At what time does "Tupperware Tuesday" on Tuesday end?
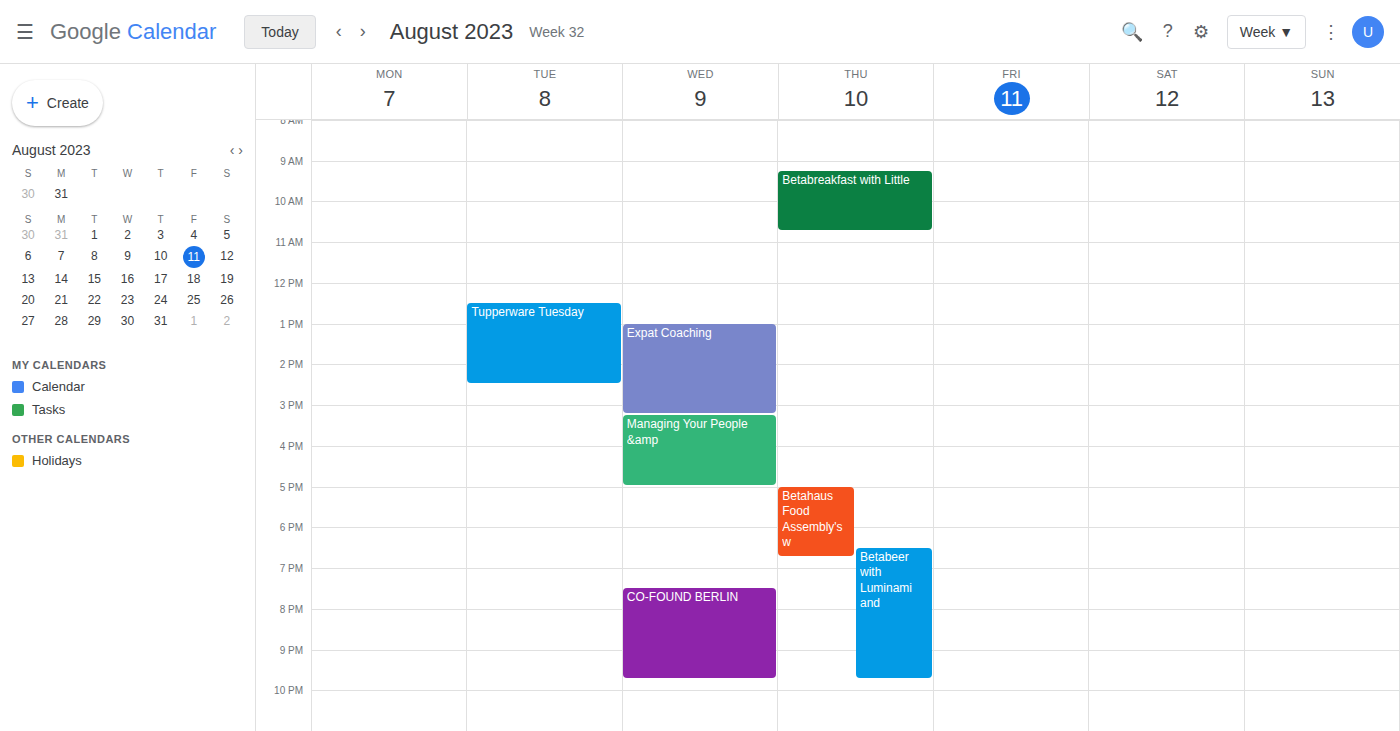
2:30 PM